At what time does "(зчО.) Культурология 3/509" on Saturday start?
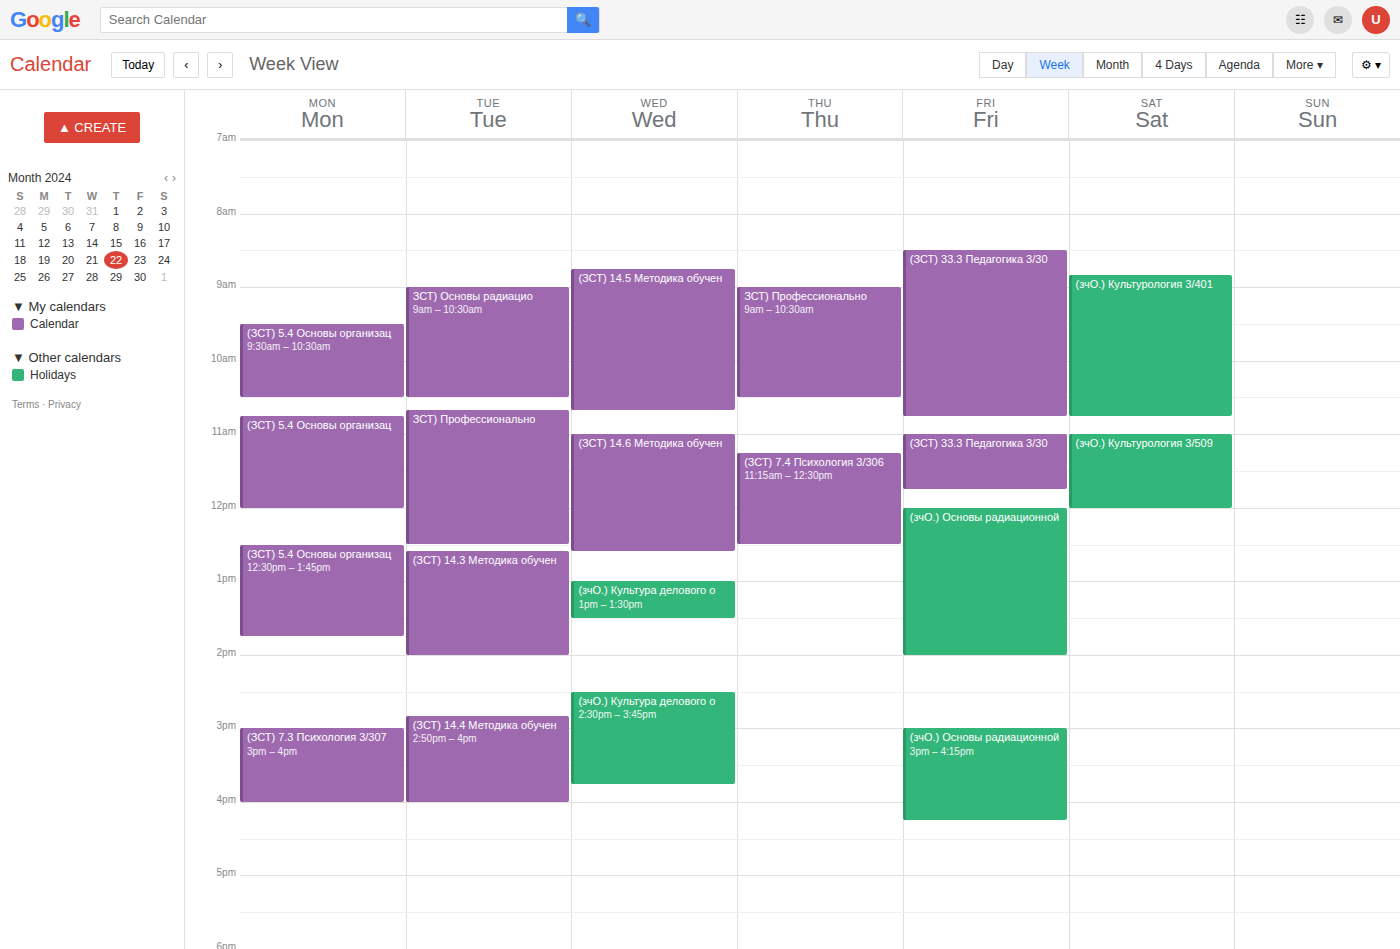
11:00 AM